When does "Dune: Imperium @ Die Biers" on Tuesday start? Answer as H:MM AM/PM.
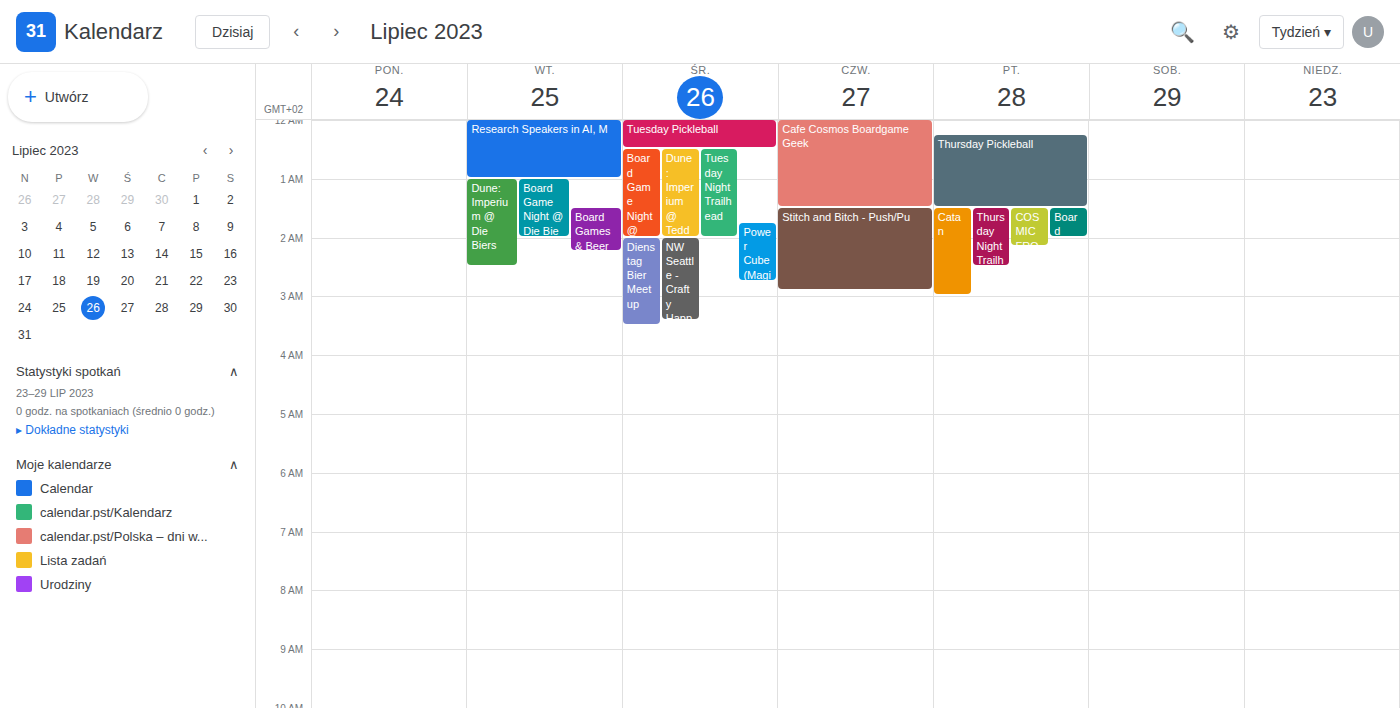
1:00 AM